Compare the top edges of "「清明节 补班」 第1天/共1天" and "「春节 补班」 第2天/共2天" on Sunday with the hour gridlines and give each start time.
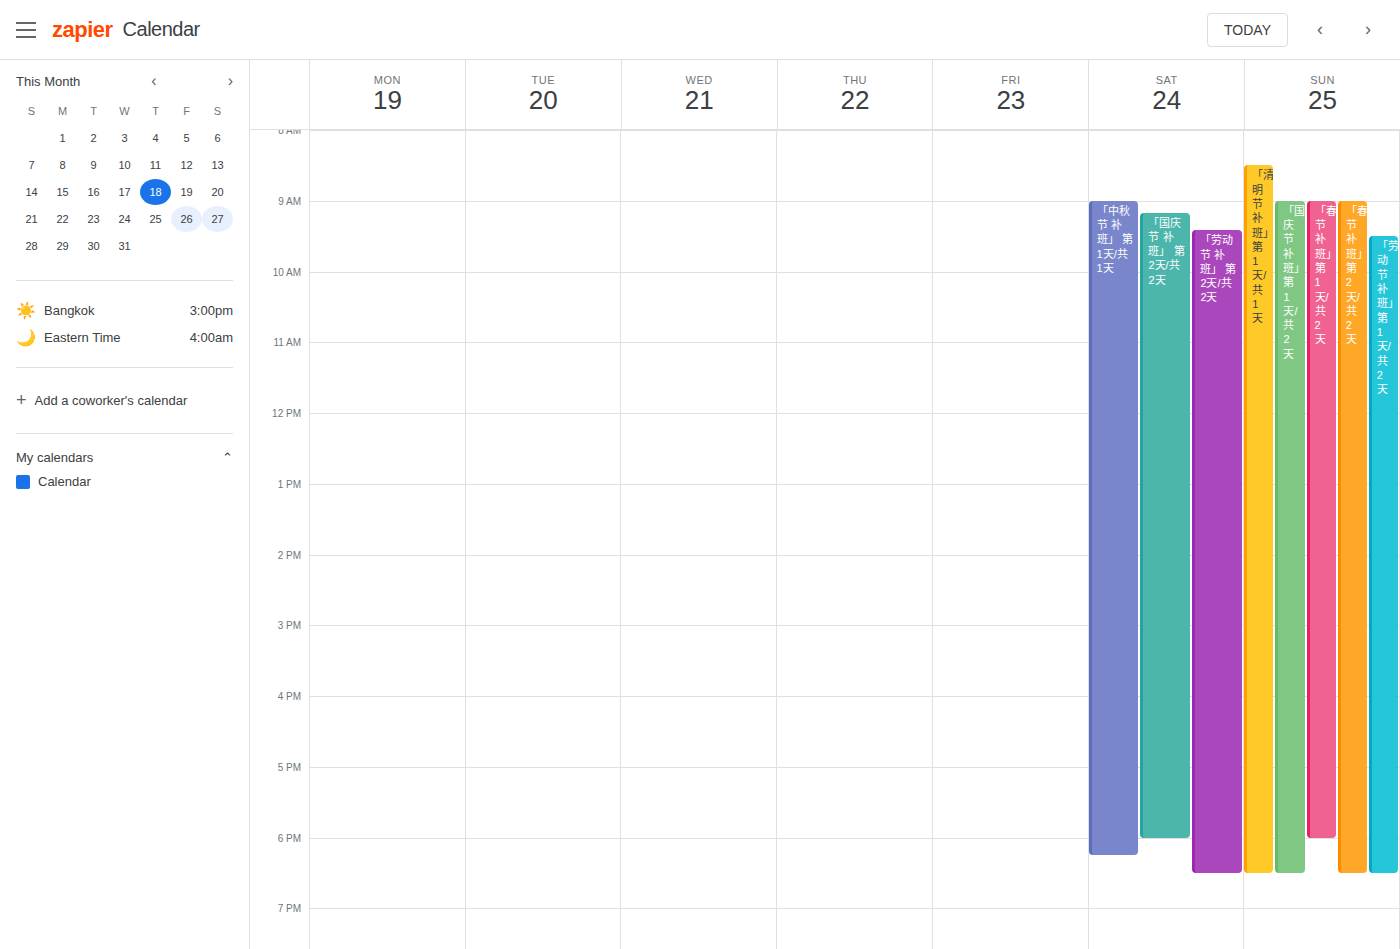
"「清明节 补班」 第1天/共1天": 8:30 AM, halfway between the 8 AM and 9 AM lines. "「春节 补班」 第2天/共2天": 9:00 AM, exactly on the 9 AM line.